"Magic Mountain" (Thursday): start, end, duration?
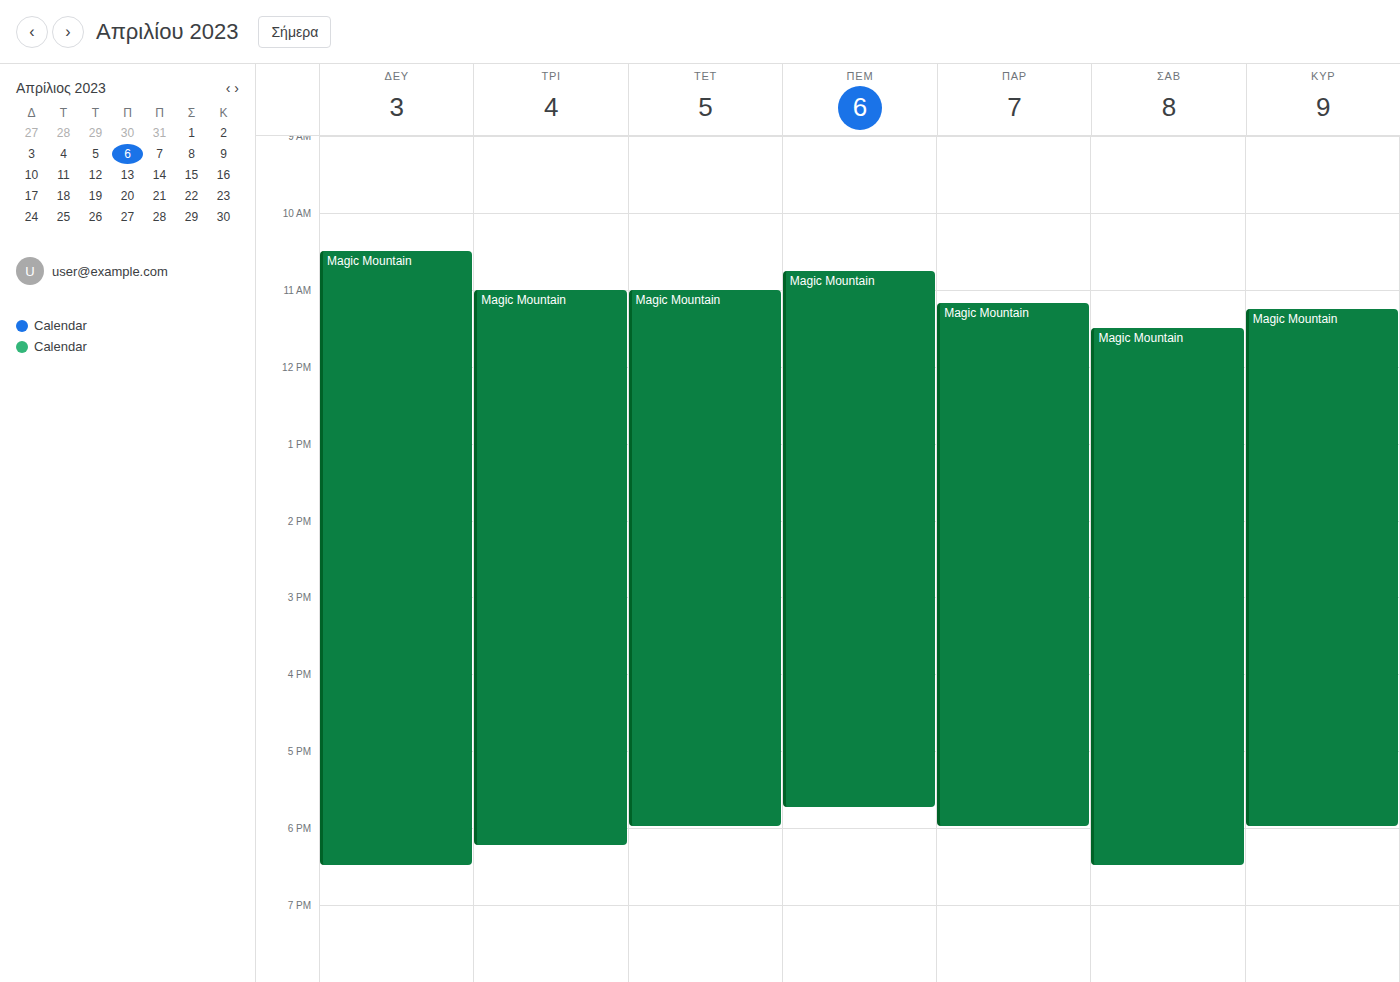
10:45 AM to 5:45 PM, 7 hours